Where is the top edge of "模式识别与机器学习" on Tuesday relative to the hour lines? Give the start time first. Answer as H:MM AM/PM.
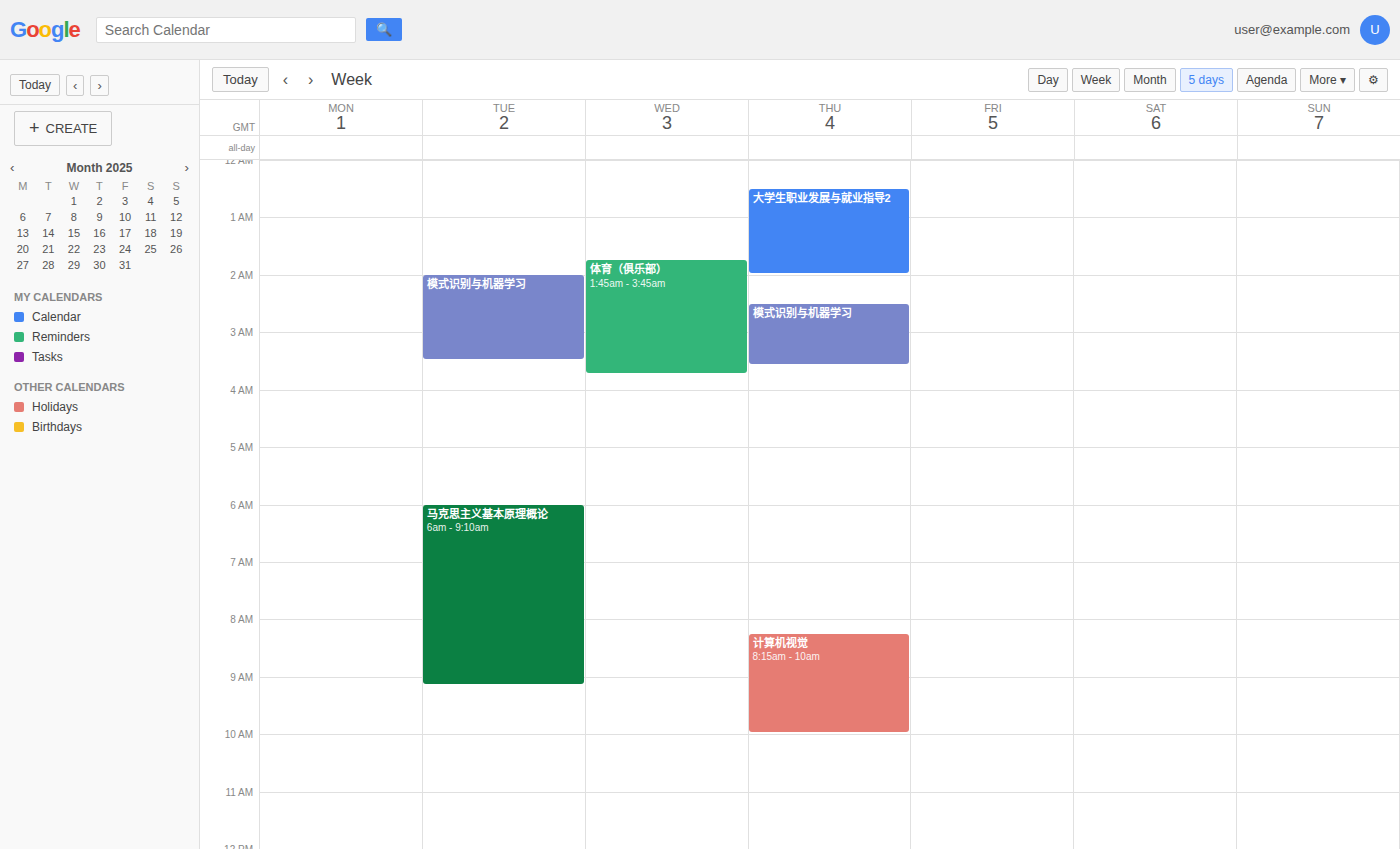
2:00 AM -- exactly on the 2 AM line.